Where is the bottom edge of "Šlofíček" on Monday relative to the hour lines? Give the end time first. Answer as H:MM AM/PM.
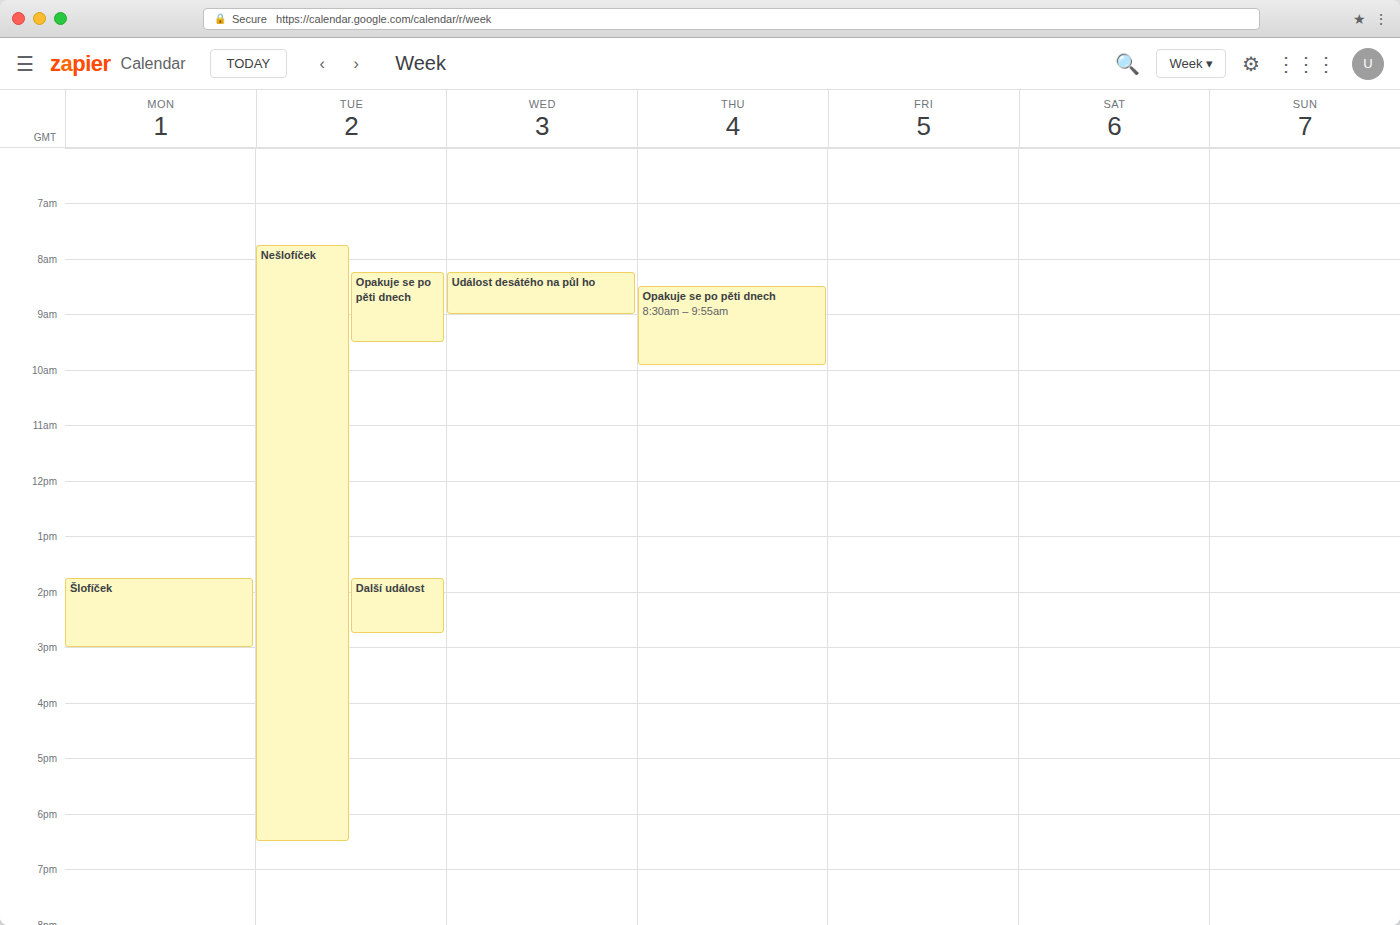
3:00 PM -- exactly on the 3 PM line.